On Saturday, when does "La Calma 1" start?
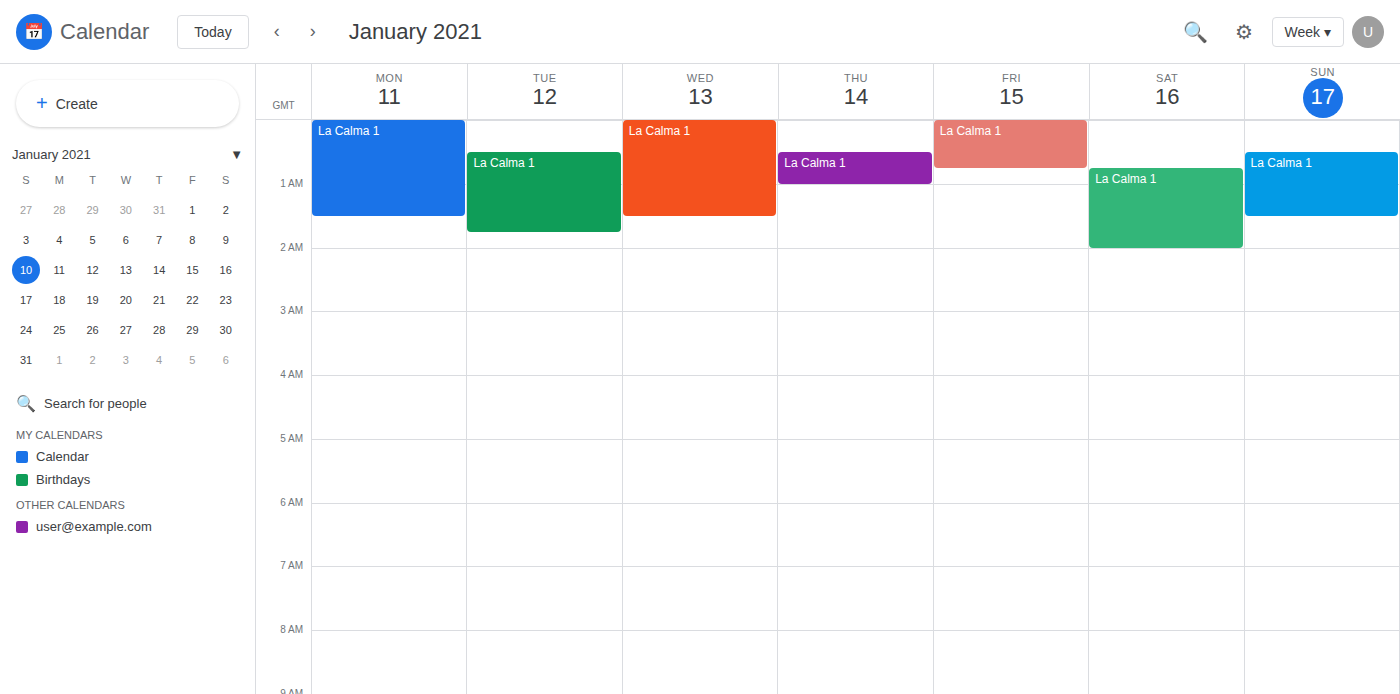
12:45 AM